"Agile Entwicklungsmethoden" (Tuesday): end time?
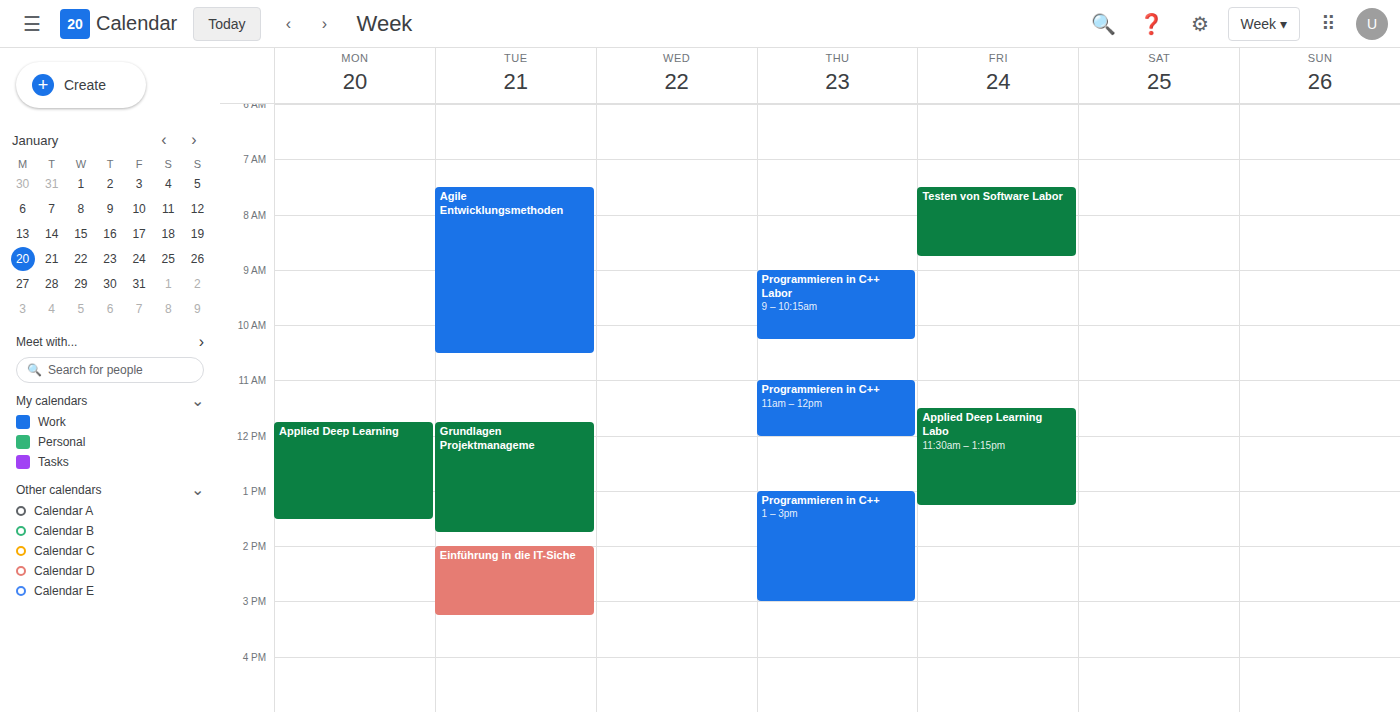
10:30 AM